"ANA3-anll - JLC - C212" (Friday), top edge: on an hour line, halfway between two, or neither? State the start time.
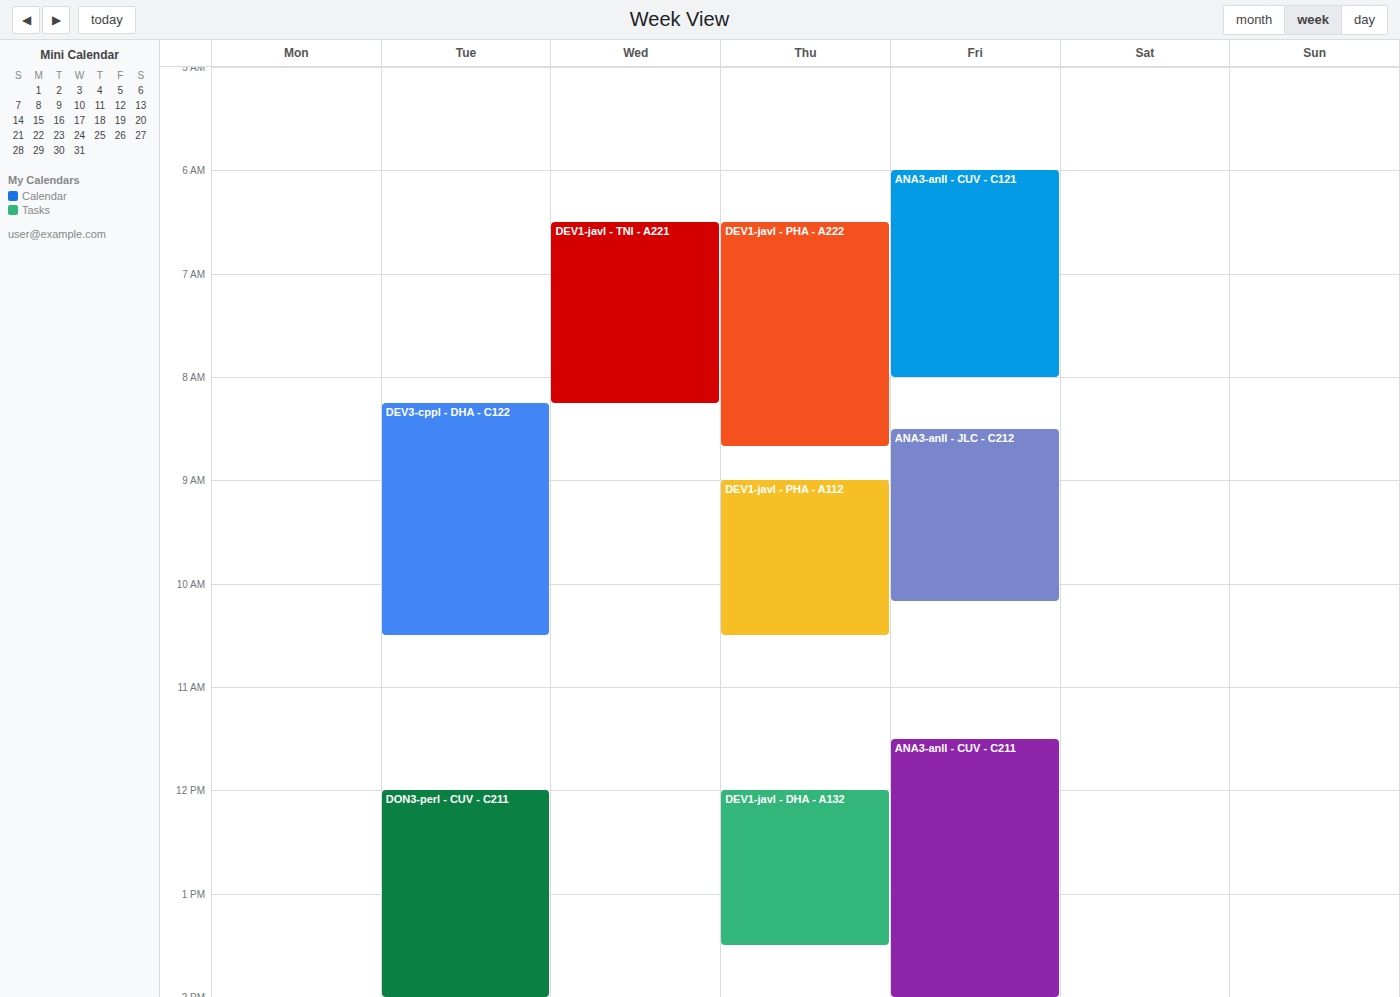
8:30 AM -- halfway between the 8 AM and 9 AM lines.